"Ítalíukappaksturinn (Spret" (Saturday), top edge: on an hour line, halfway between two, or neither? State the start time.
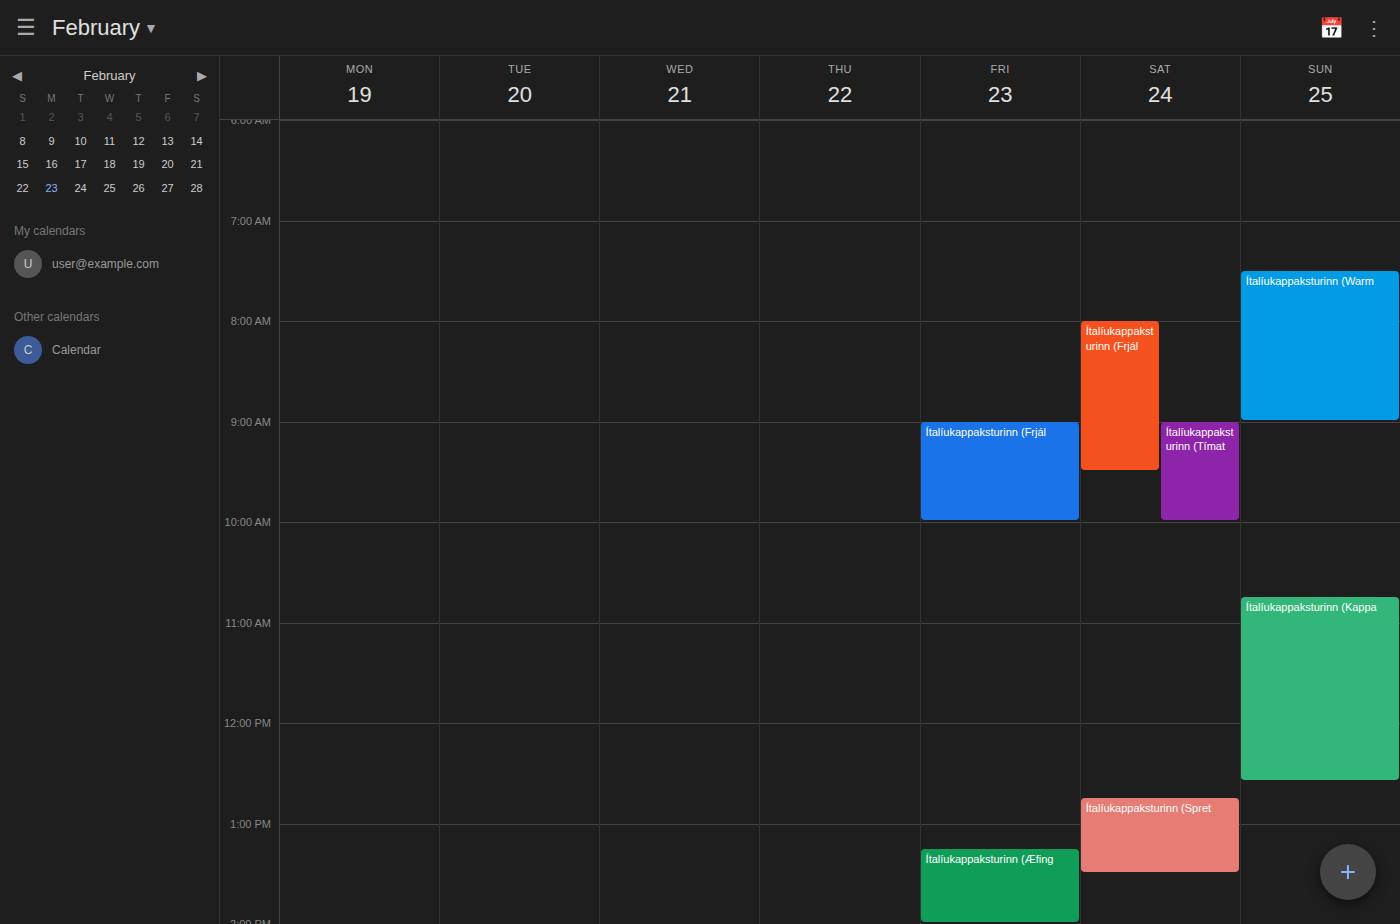
12:45 PM -- neither: three quarters of the way from the 12 PM line to the 1 PM line.